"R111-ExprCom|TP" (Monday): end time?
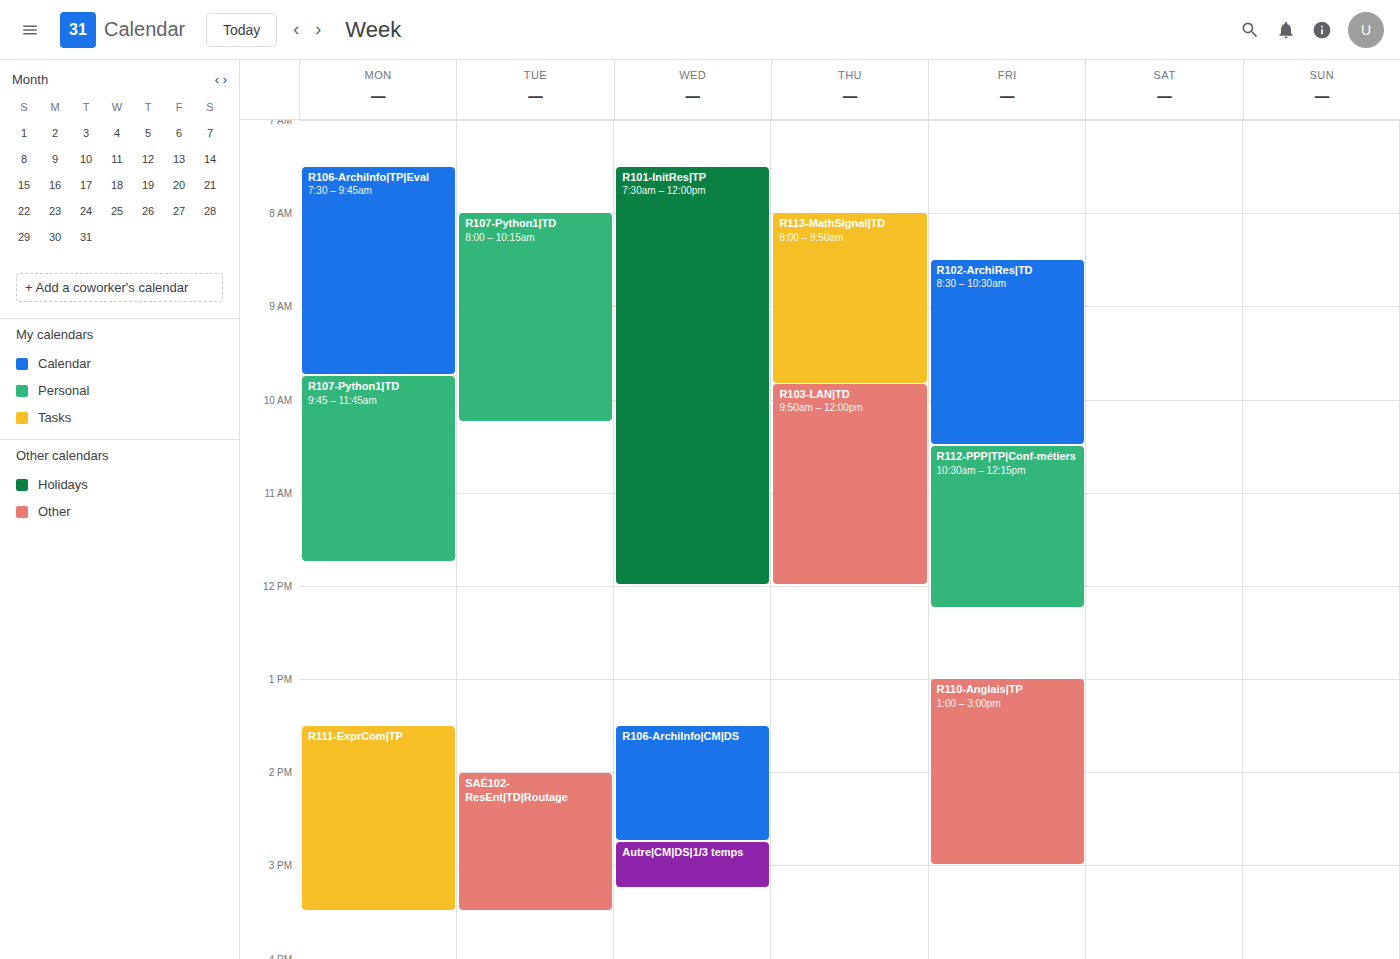
3:30 PM